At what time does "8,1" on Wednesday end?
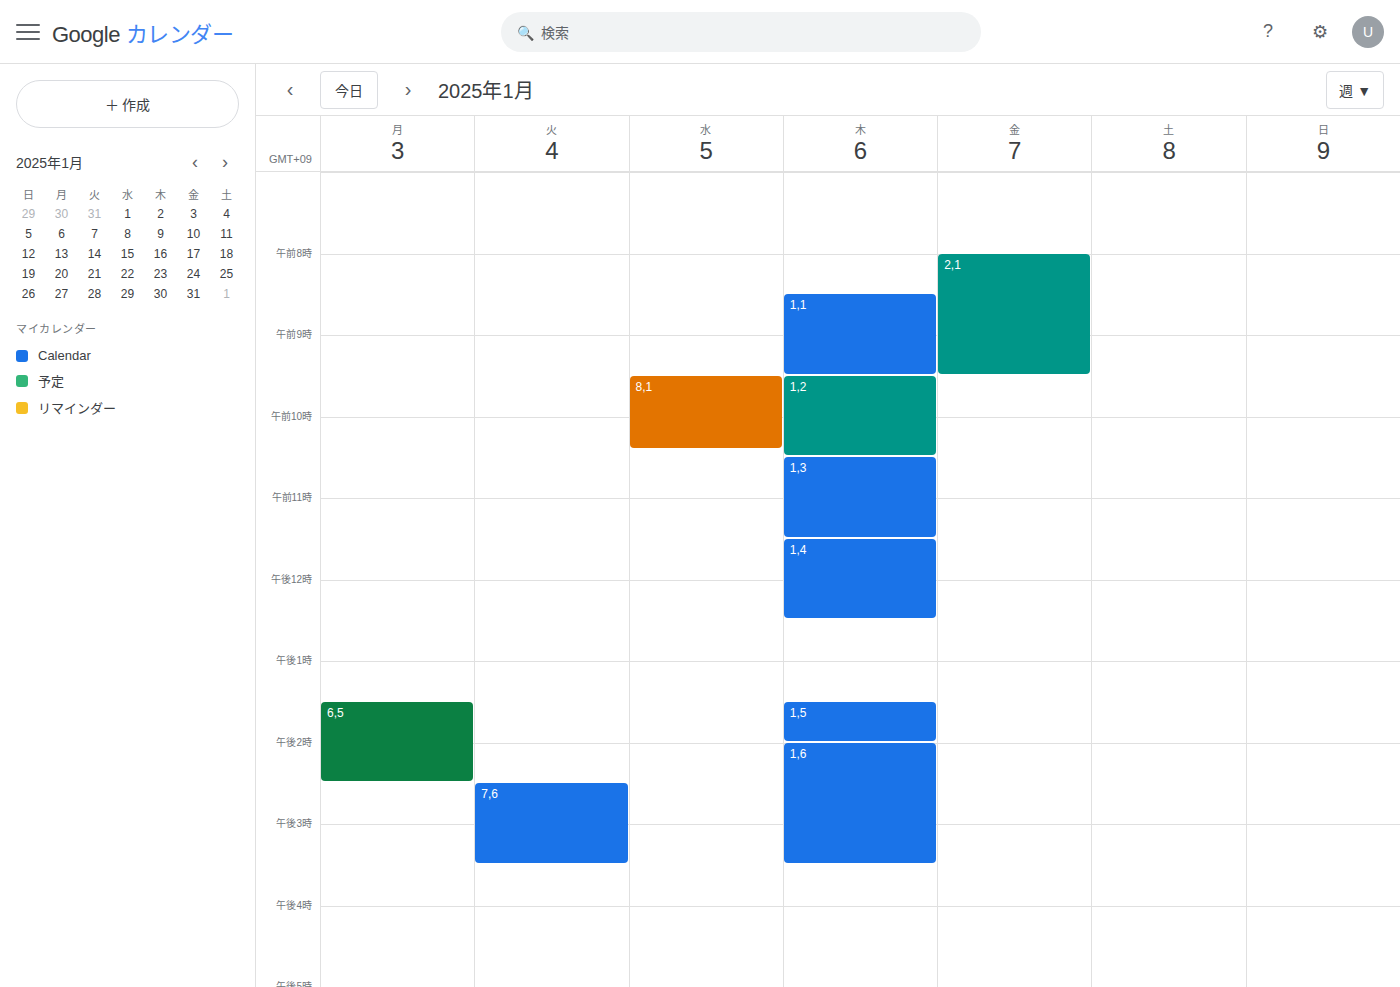
10:25 AM